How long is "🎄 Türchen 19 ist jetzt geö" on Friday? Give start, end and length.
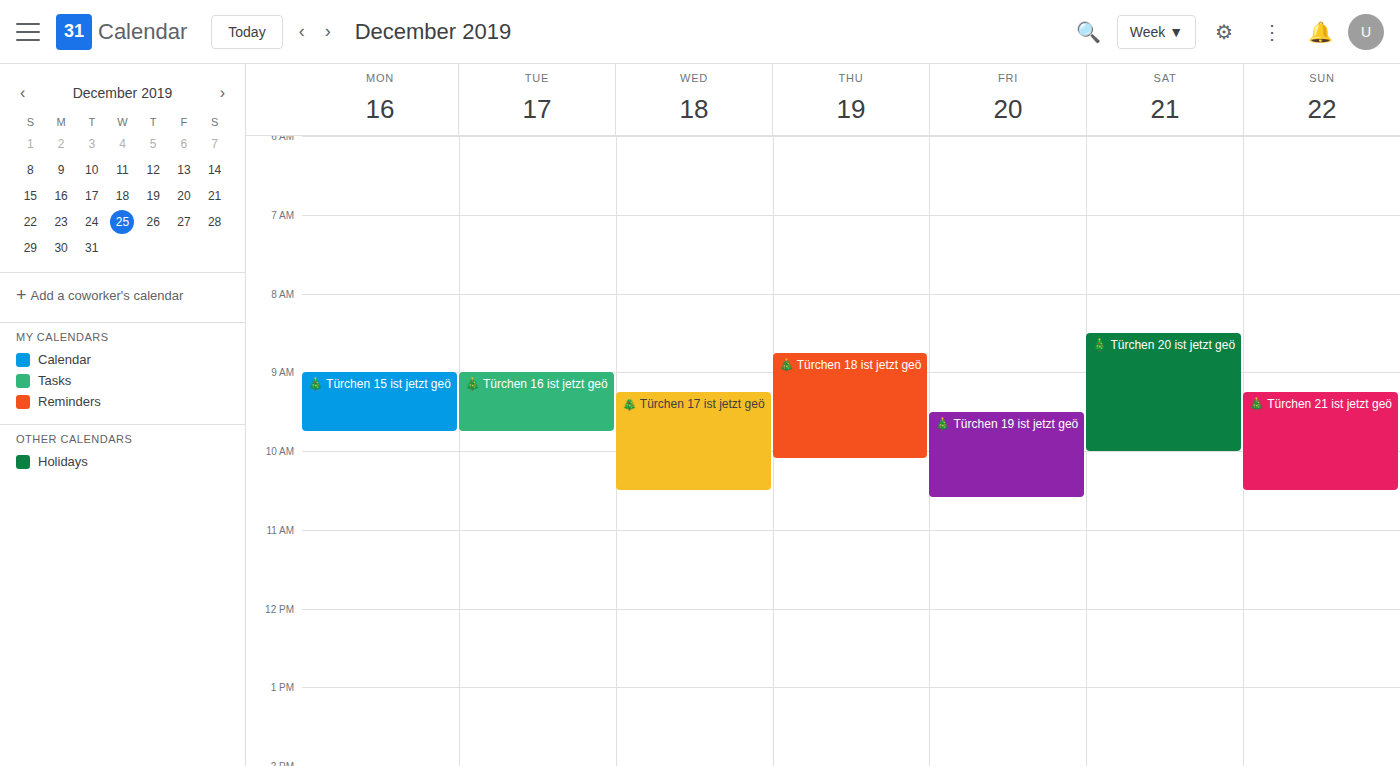
09:30 to 10:35, 1 hour 5 minutes